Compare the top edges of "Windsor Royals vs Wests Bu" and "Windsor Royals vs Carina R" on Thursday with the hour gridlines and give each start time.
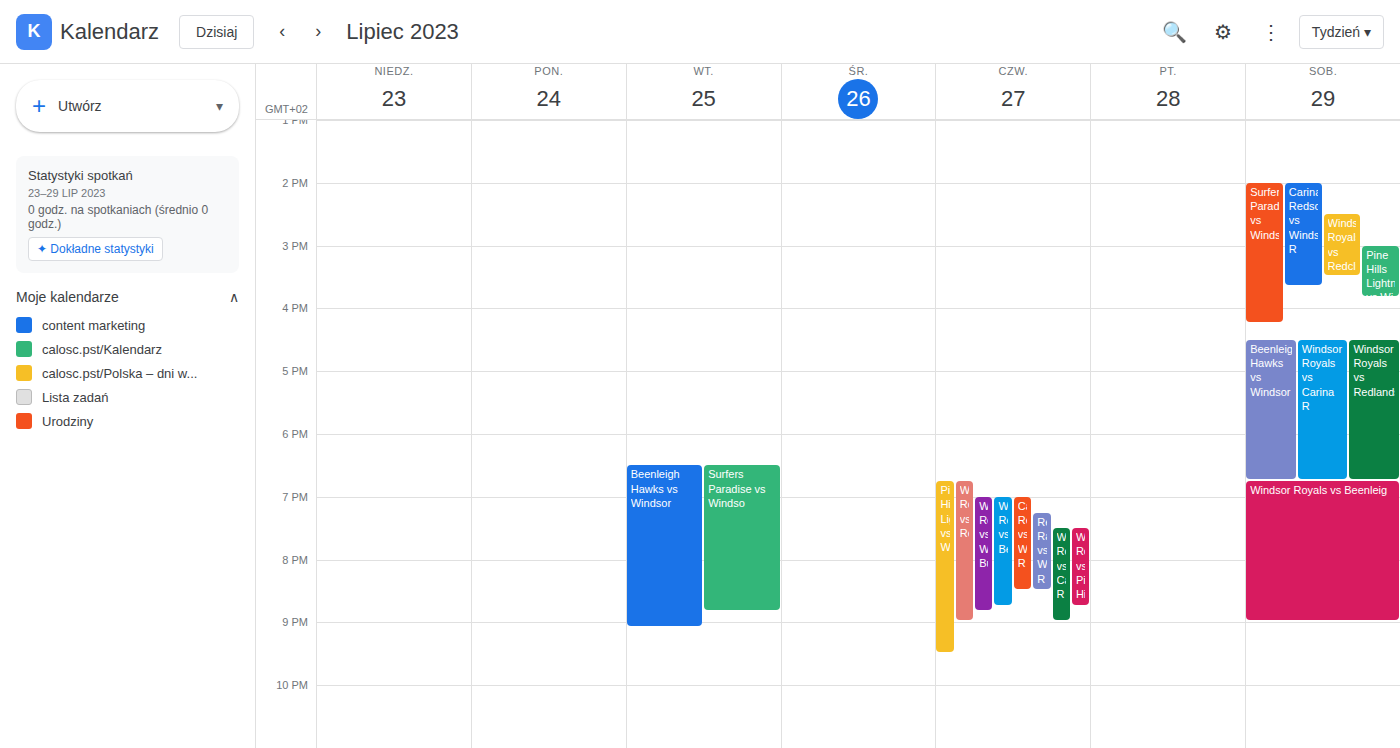
"Windsor Royals vs Wests Bu": 19:00, exactly on the 19:00 line. "Windsor Royals vs Carina R": 19:30, halfway between the 19:00 and 20:00 lines.